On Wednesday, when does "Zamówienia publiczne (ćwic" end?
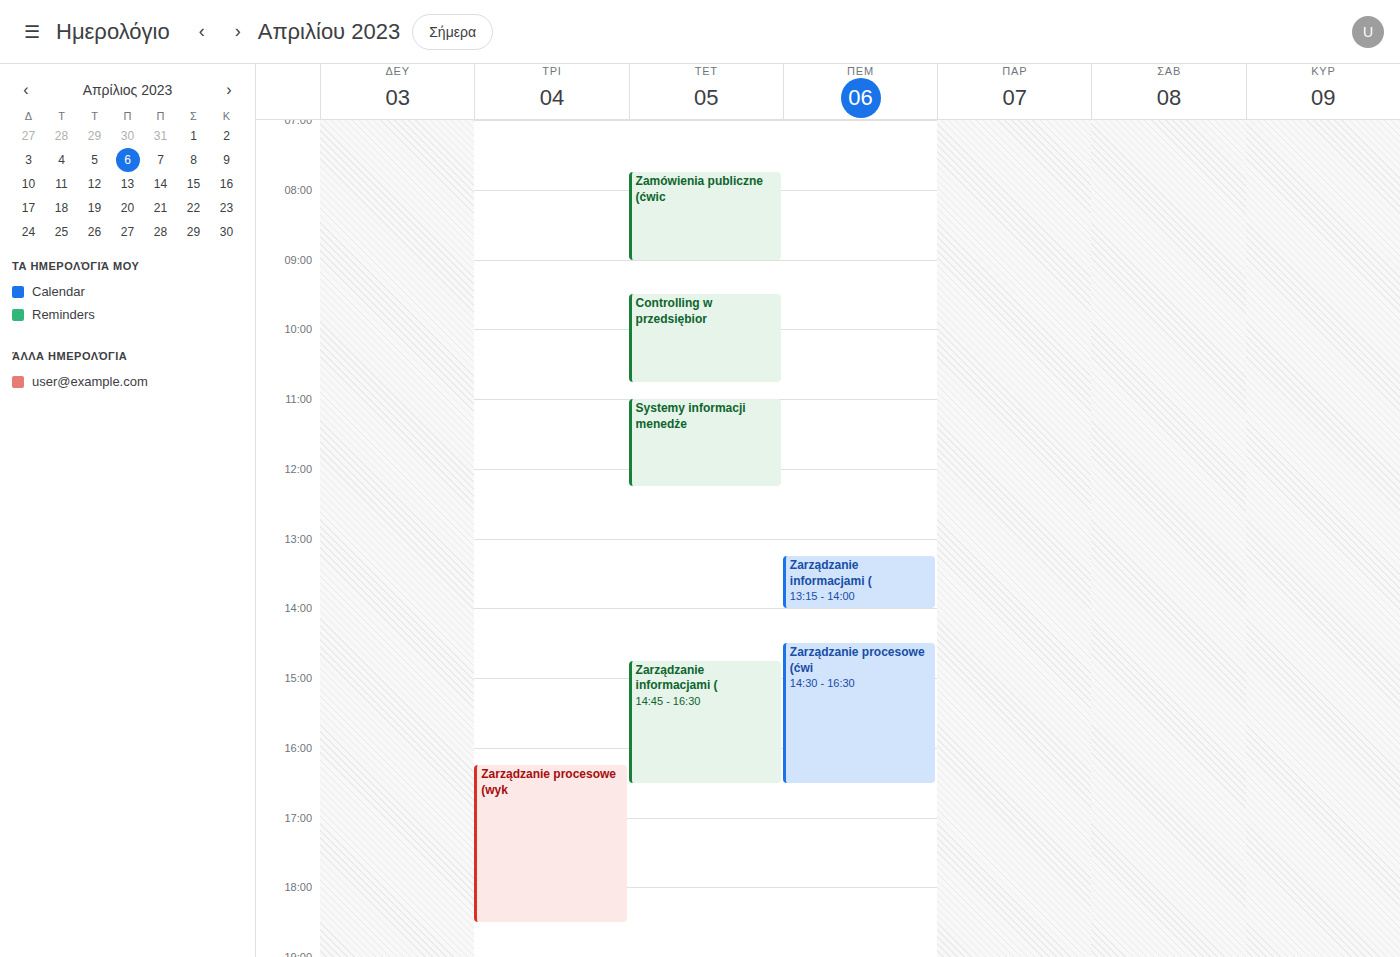
9:00 AM